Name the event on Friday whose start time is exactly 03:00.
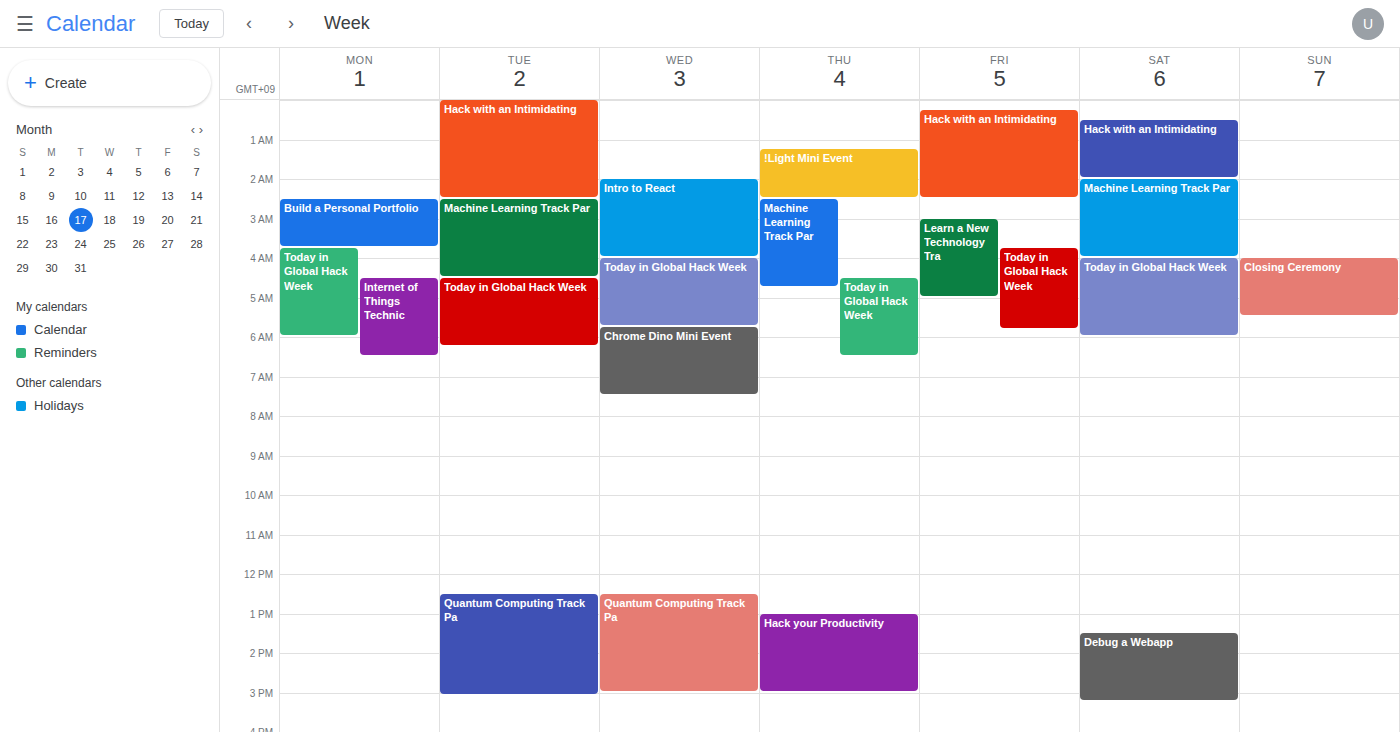
"Learn a New Technology Tra"